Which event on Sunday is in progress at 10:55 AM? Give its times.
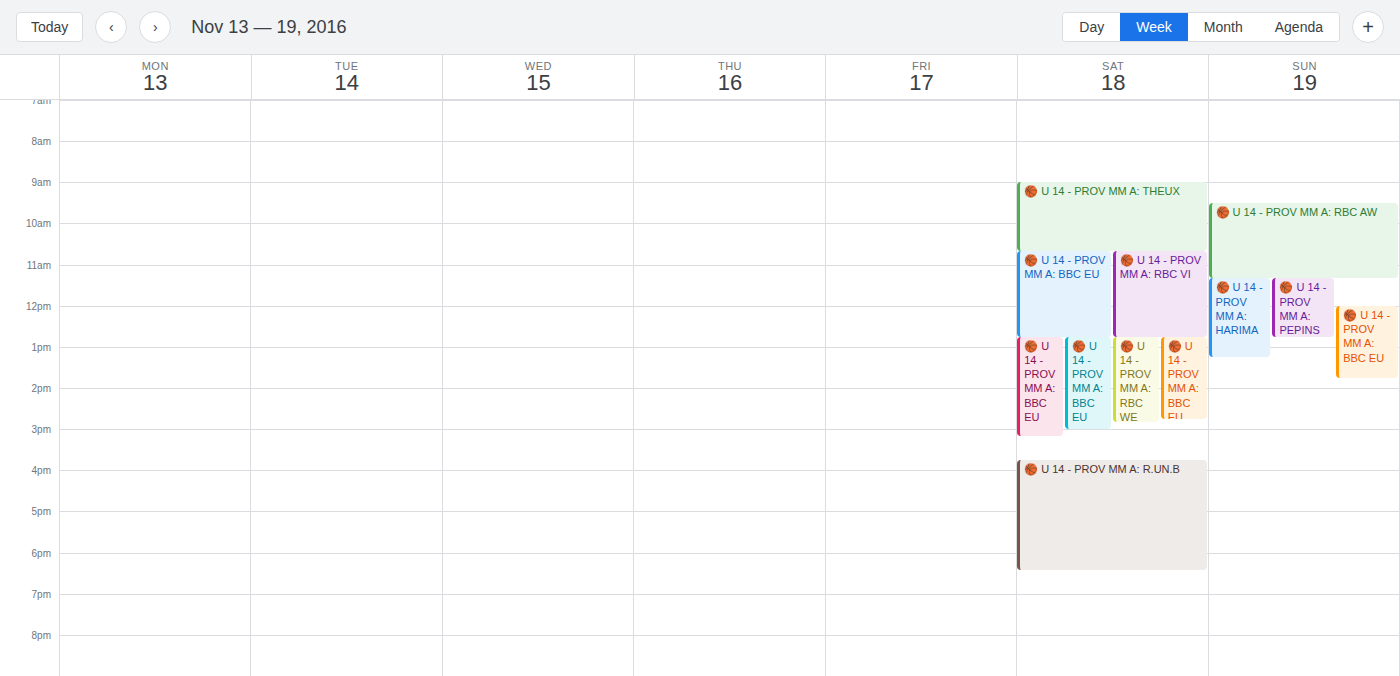
"🏀 U 14 - PROV MM A: RBC AW", 9:30 AM to 11:20 AM